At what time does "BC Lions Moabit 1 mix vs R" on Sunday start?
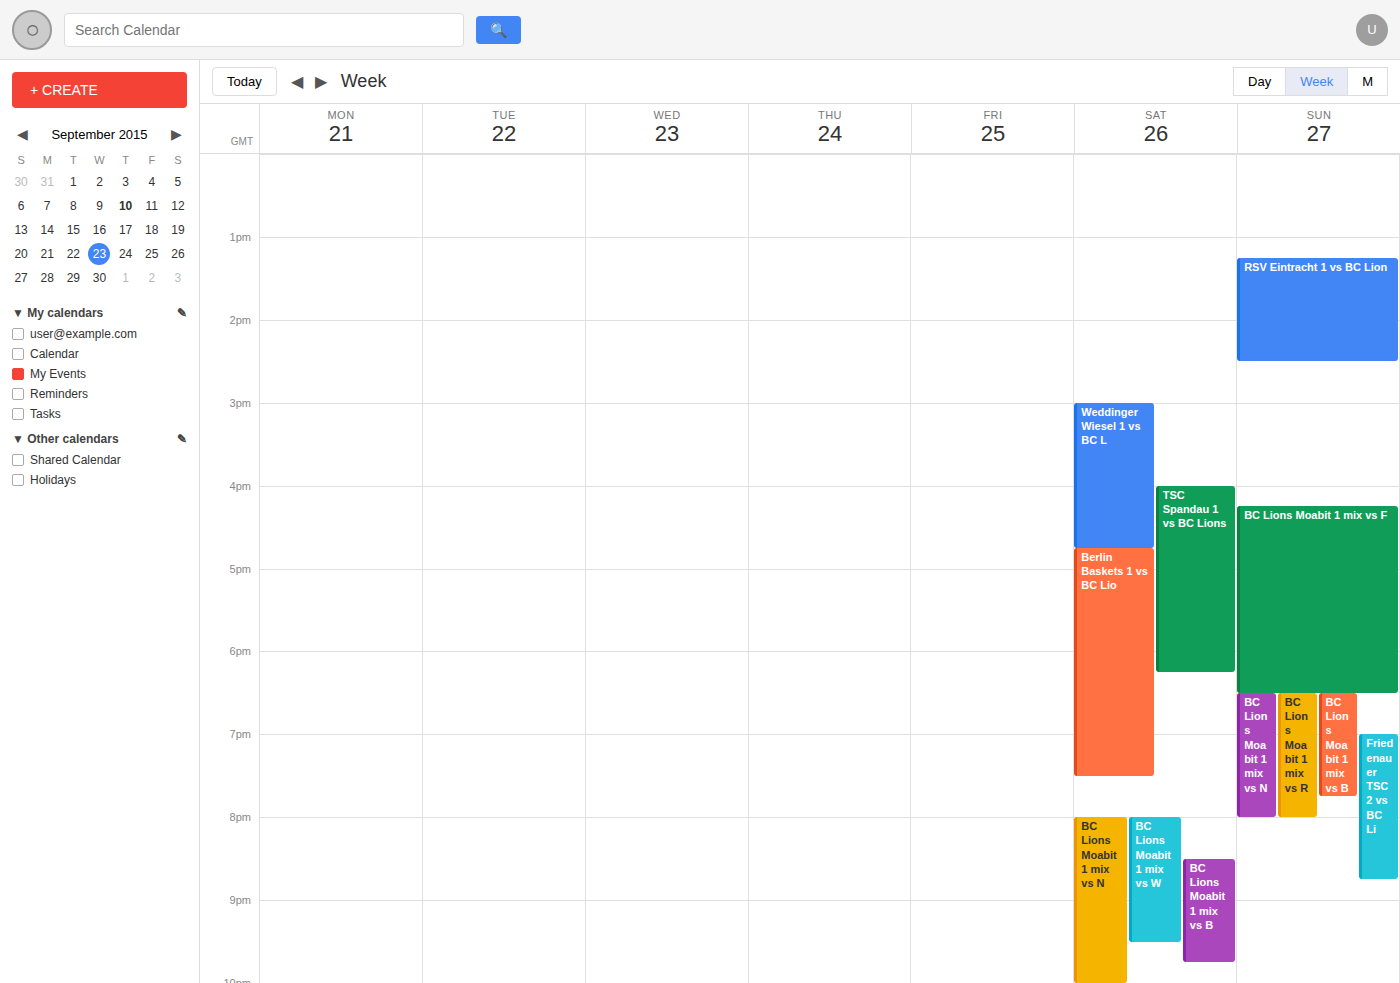
6:30 PM